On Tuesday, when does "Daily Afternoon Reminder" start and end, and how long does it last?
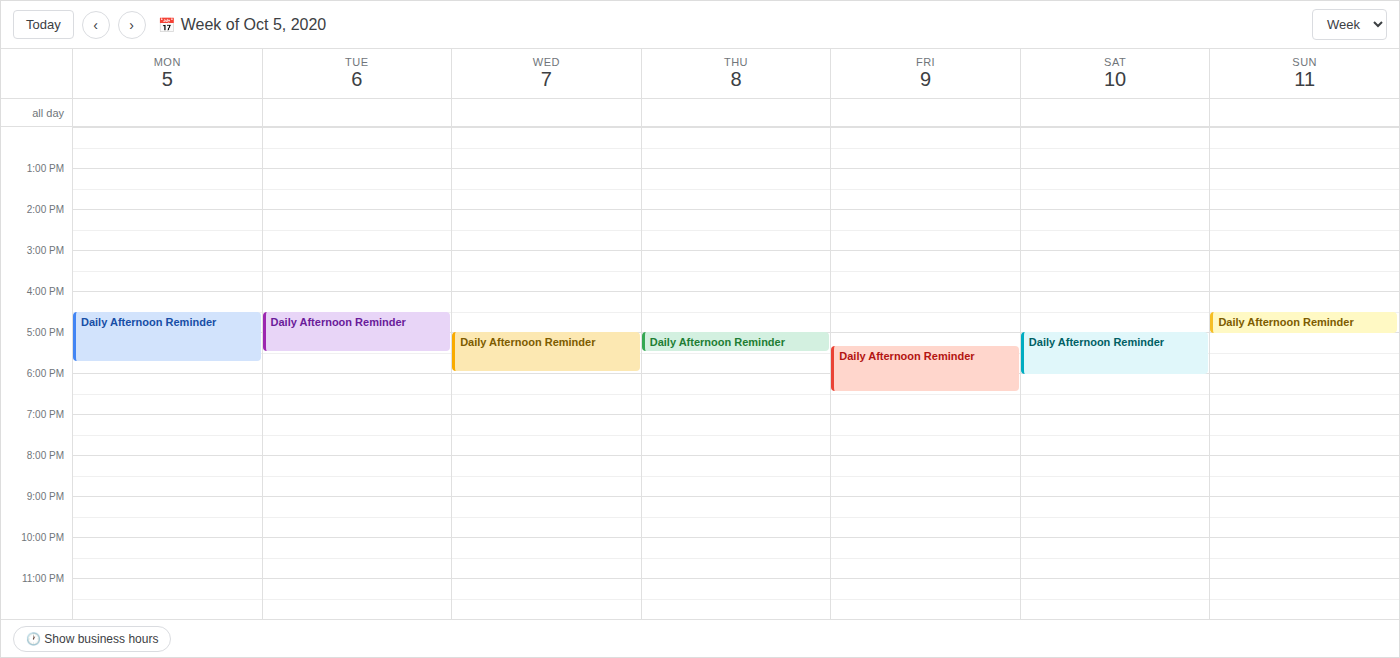
16:30 to 17:30, 1 hour